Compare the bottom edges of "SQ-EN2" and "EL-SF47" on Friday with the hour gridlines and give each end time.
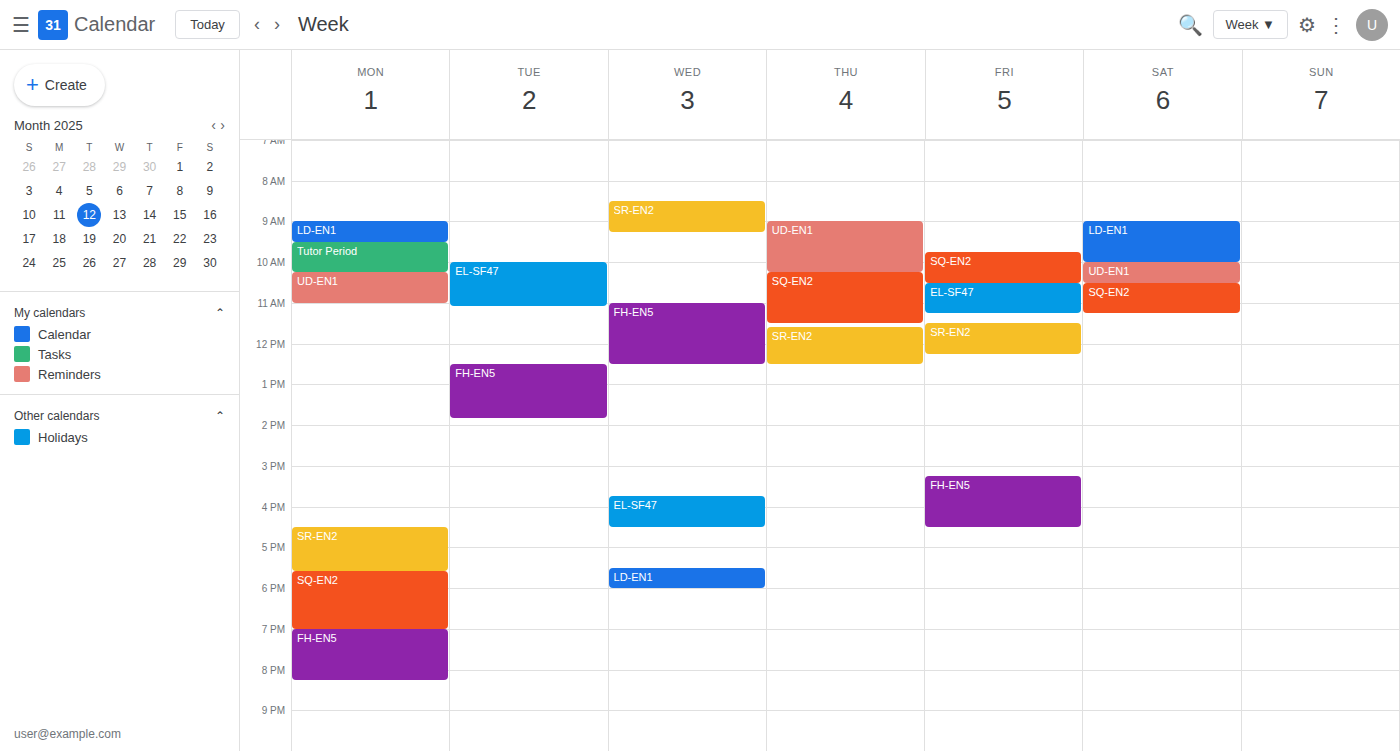
"SQ-EN2": 10:30, halfway between the 10:00 and 11:00 lines. "EL-SF47": 11:15, neither: a quarter of the way from the 11:00 line to the 12:00 line.